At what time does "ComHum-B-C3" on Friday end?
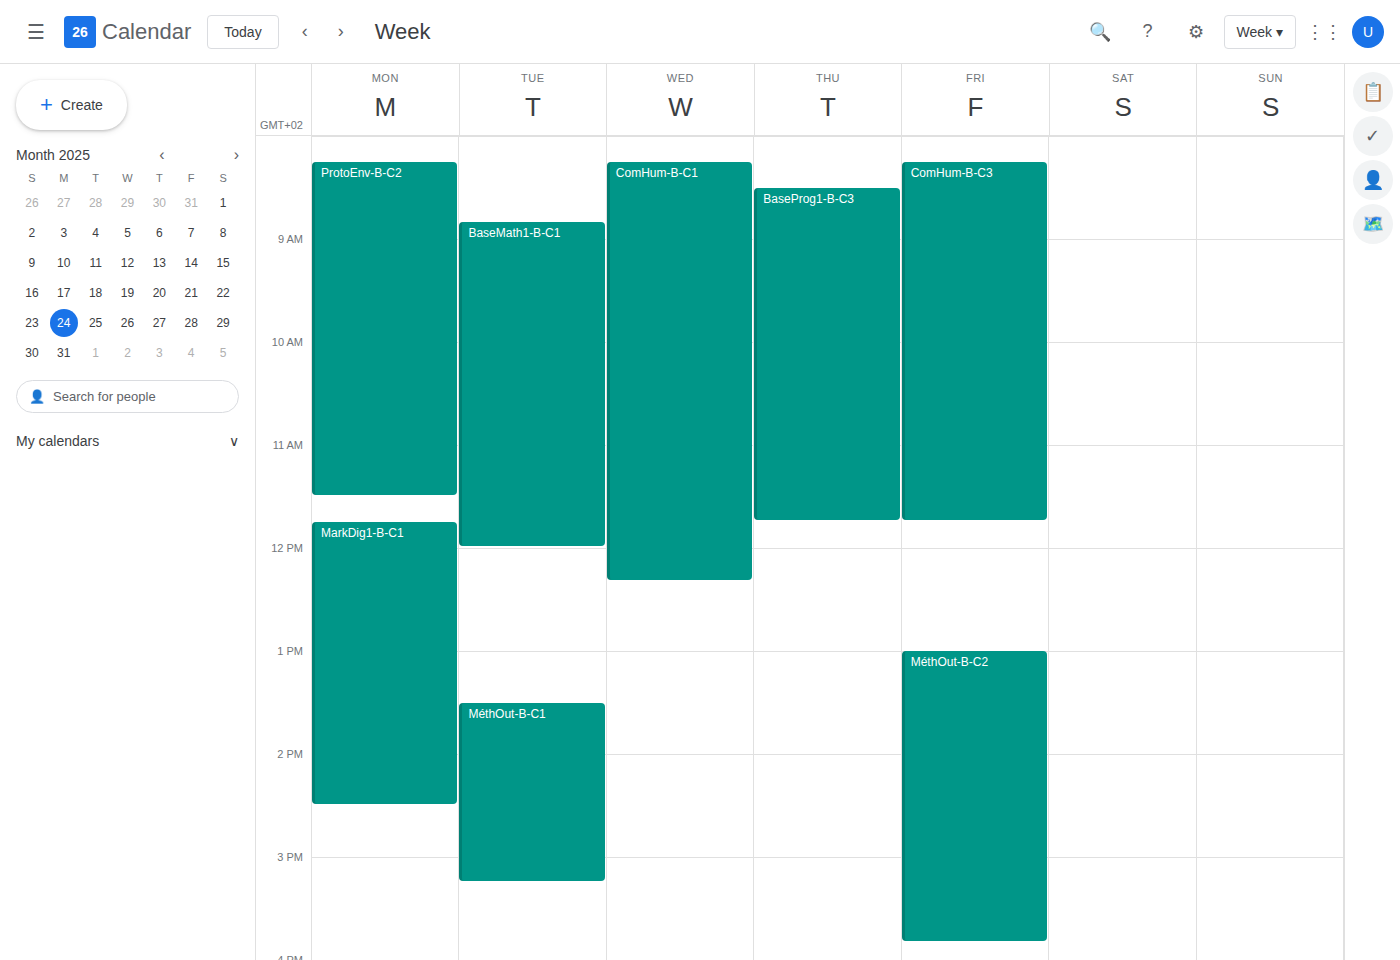
11:45 AM